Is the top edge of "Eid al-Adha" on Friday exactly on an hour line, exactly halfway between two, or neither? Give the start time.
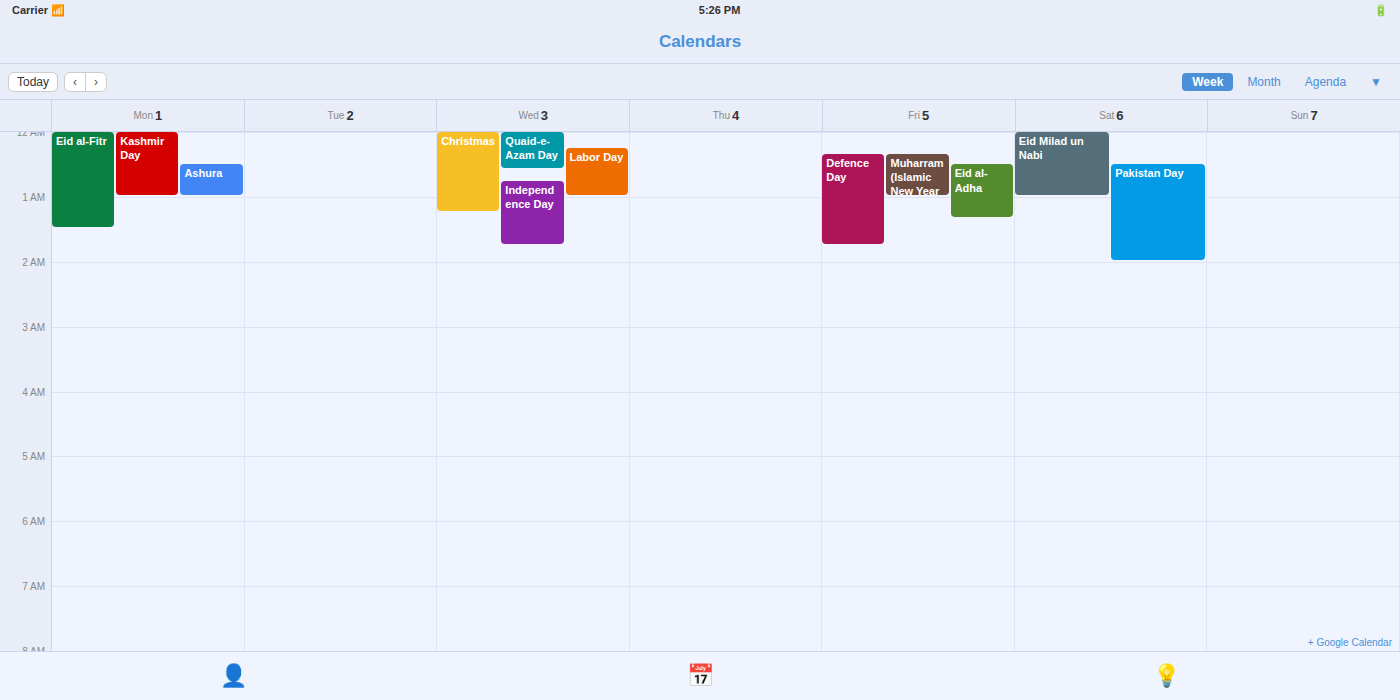
12:30 AM -- halfway between the 12 AM and 1 AM lines.